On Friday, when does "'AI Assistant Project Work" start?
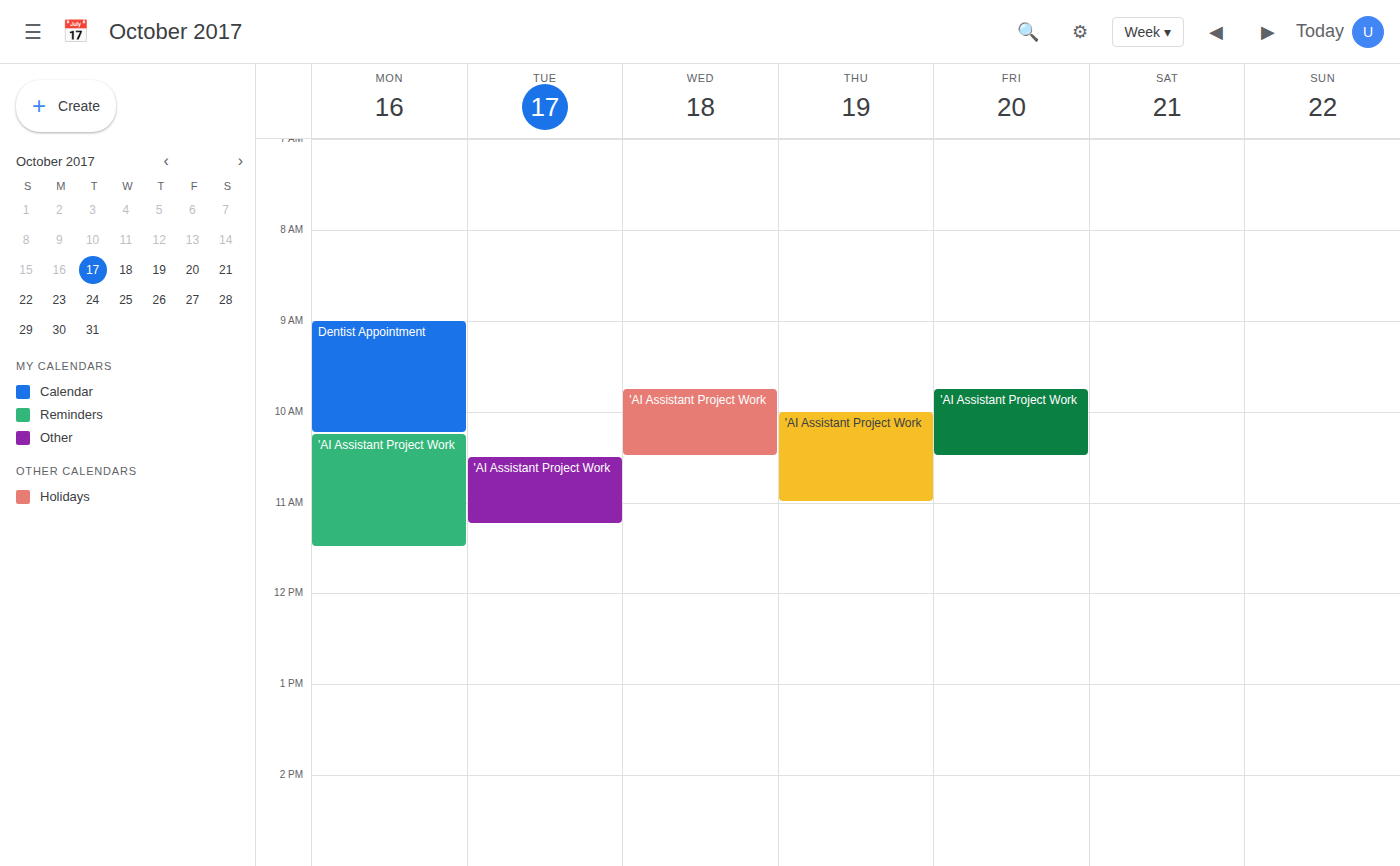
9:45 AM